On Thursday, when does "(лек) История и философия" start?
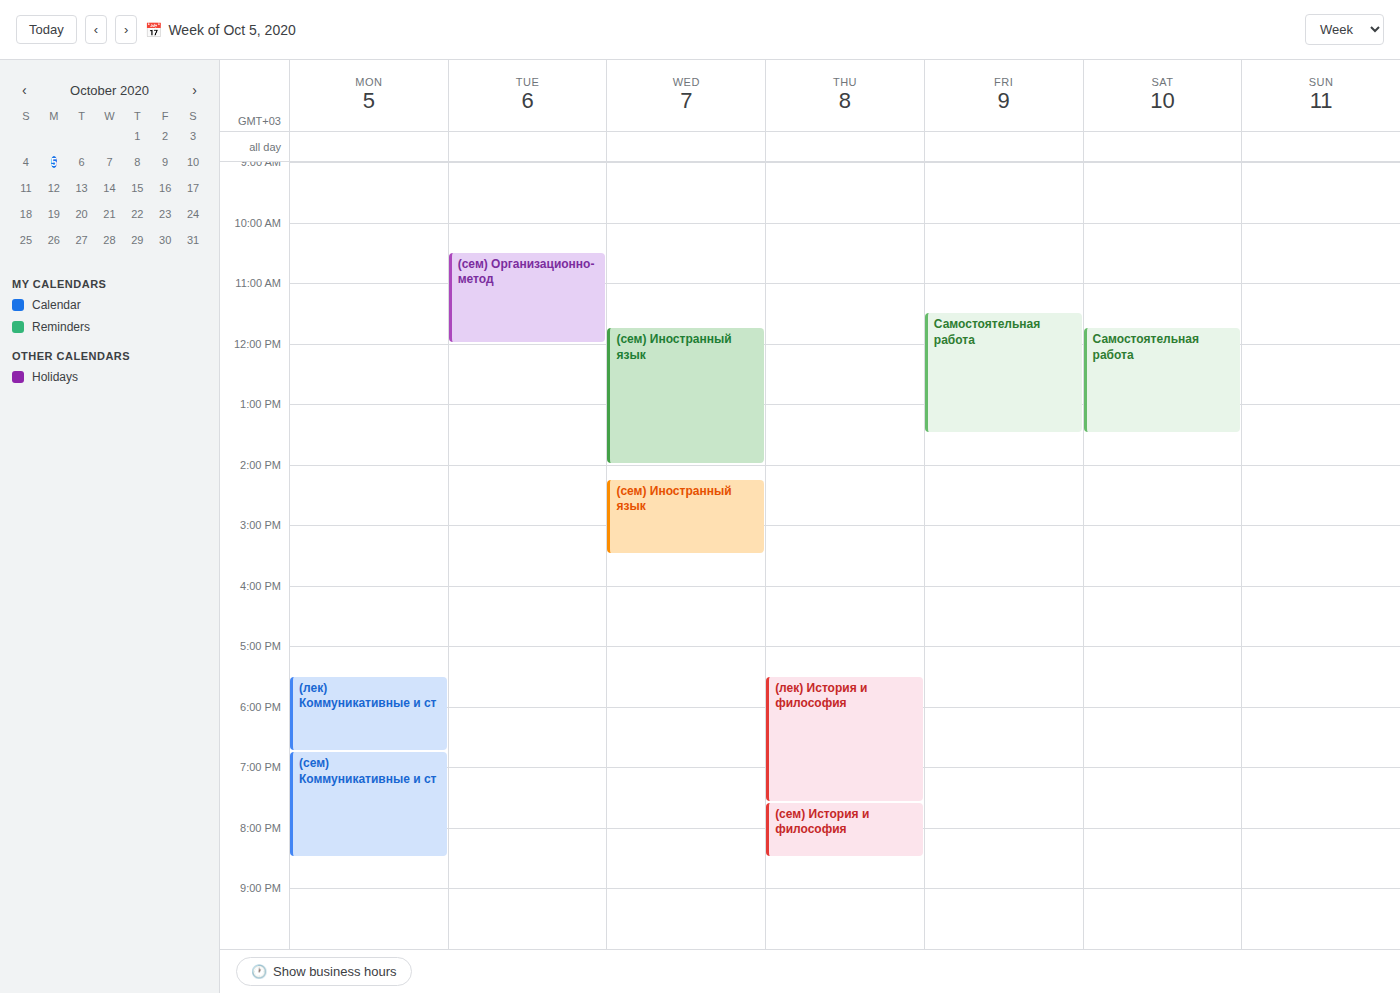
5:30 PM